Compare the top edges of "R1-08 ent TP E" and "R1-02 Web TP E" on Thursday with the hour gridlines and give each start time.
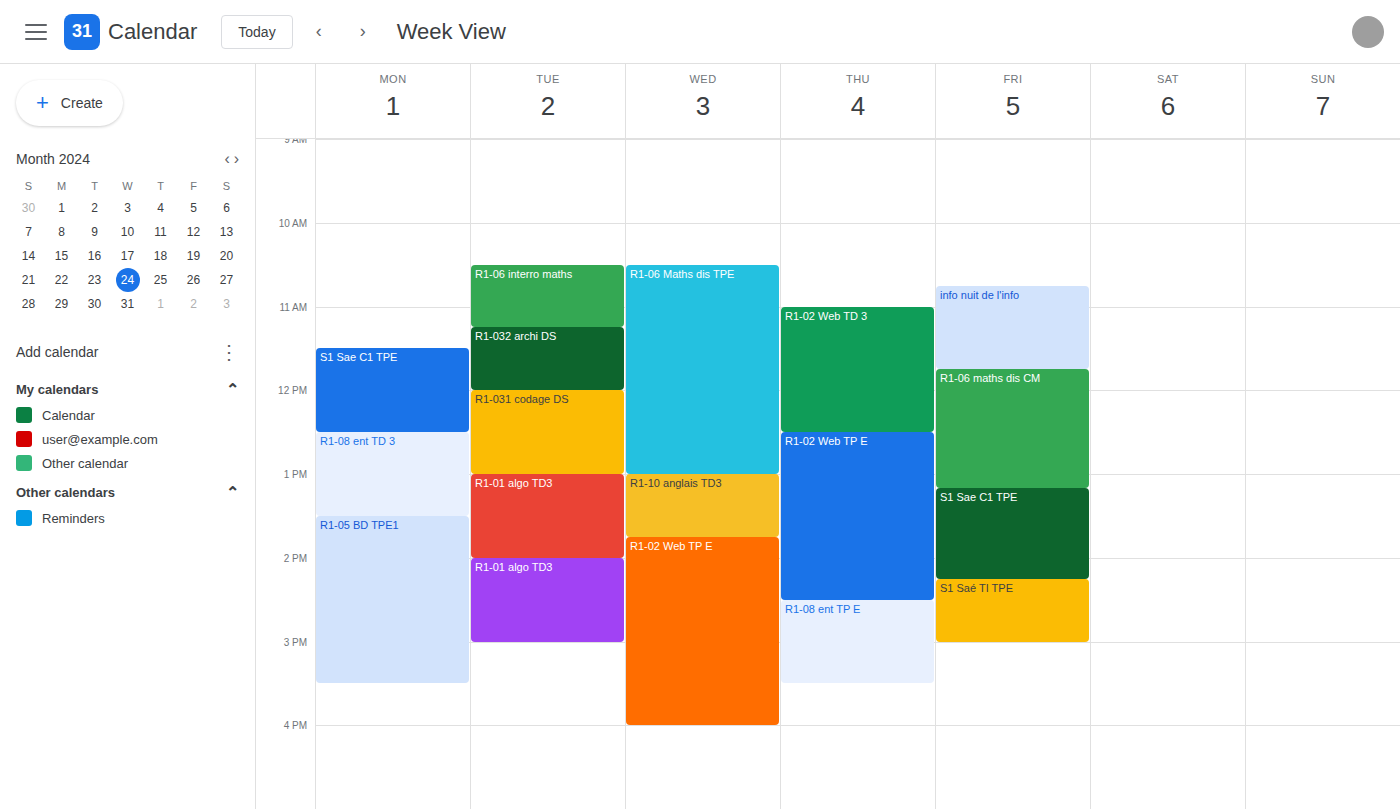
"R1-08 ent TP E": 2:30 PM, halfway between the 2 PM and 3 PM lines. "R1-02 Web TP E": 12:30 PM, halfway between the 12 PM and 1 PM lines.